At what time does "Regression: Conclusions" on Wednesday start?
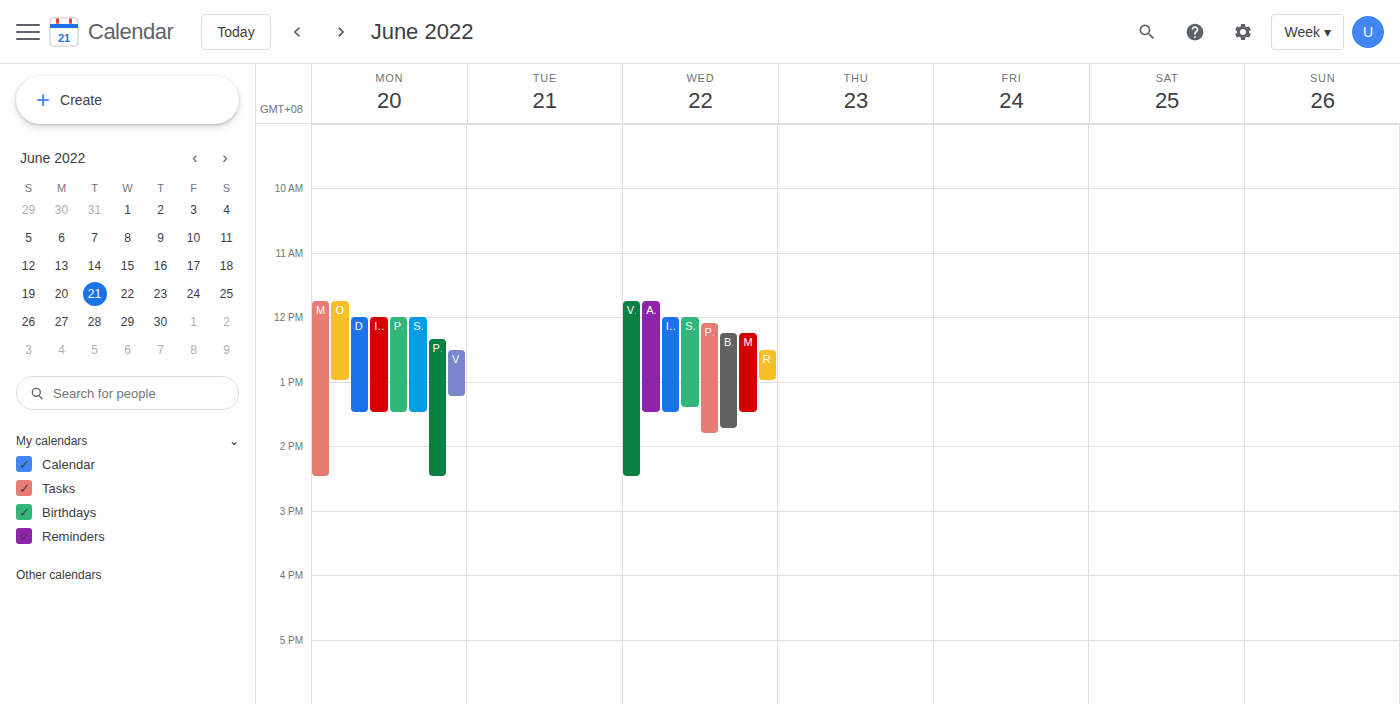
12:30